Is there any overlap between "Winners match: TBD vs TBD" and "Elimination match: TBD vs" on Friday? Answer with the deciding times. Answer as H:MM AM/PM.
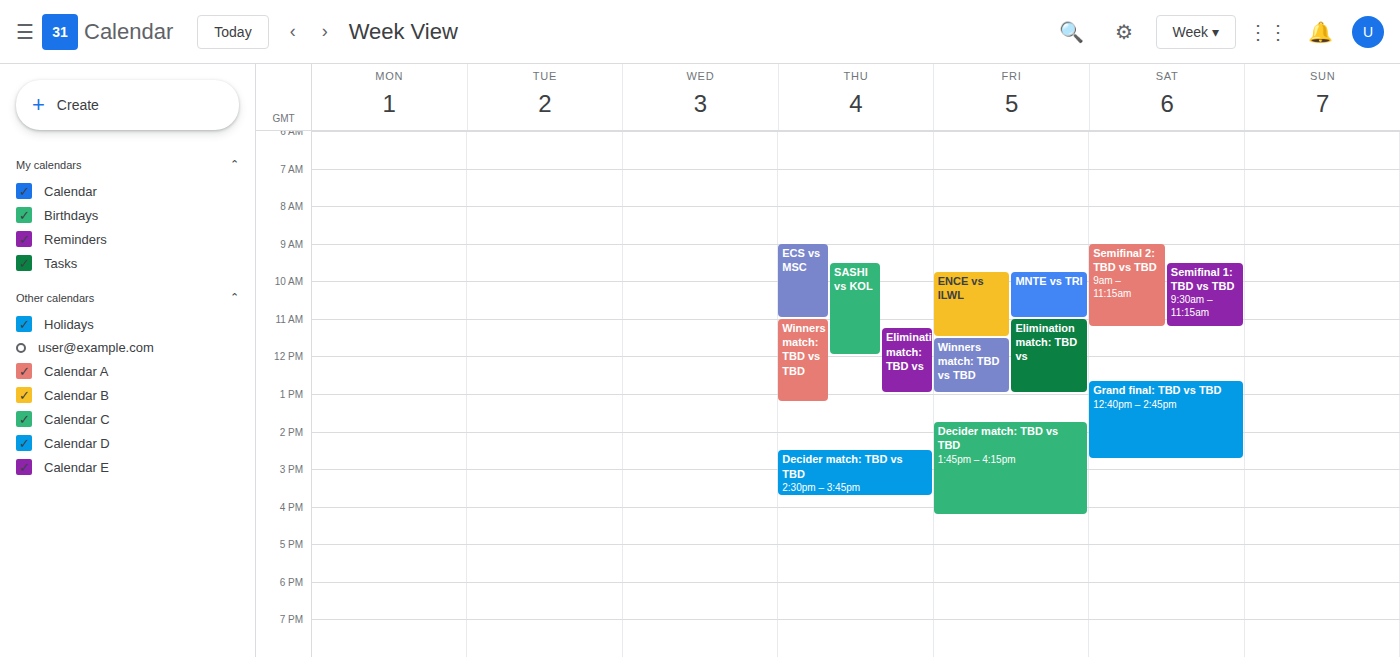
"Winners match: TBD vs TBD" starts at 11:30 AM, before "Elimination match: TBD vs" ends at 1:00 PM -- they overlap.